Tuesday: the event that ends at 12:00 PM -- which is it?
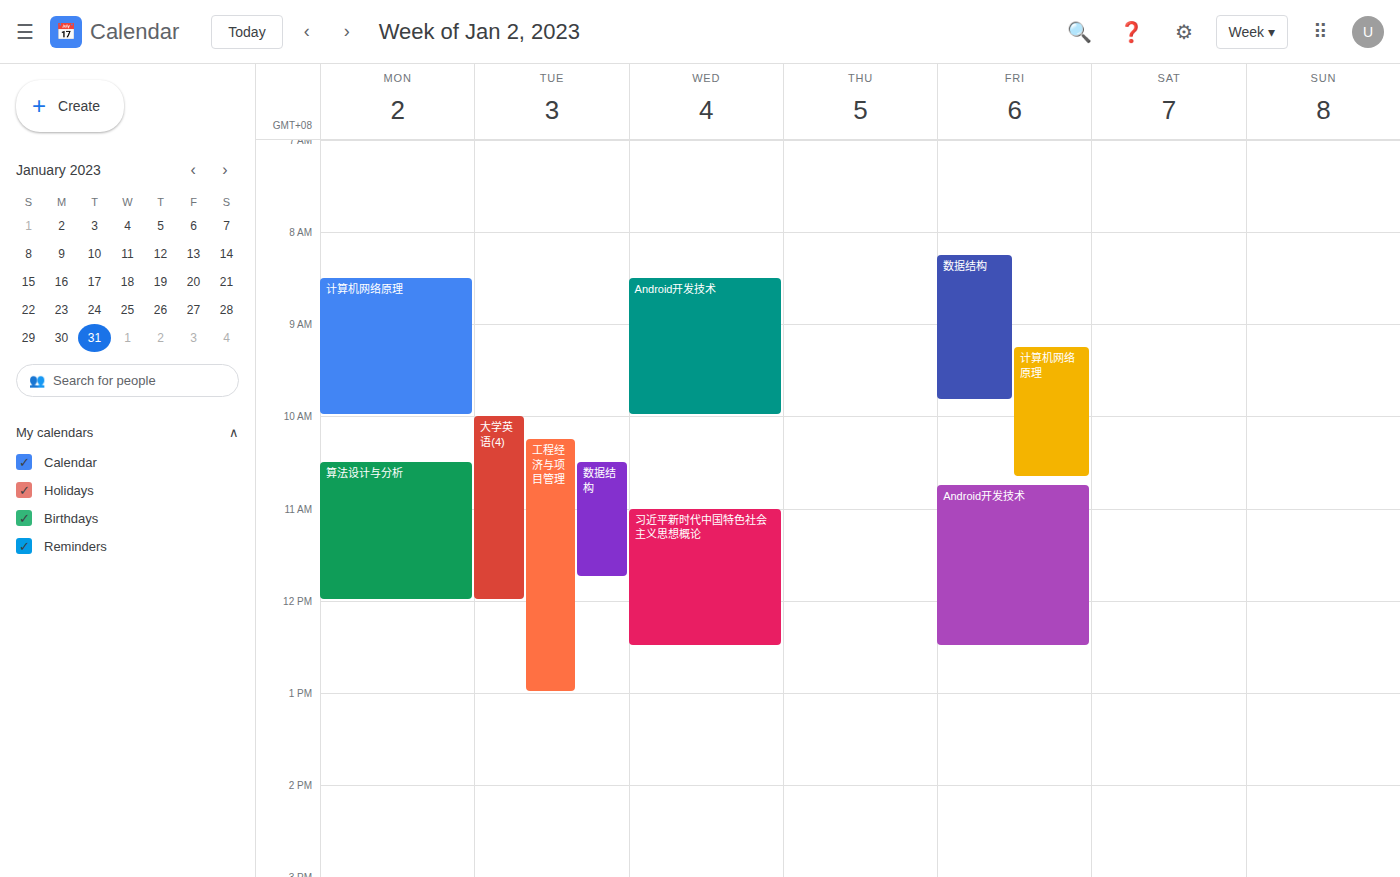
"大学英语(4)"